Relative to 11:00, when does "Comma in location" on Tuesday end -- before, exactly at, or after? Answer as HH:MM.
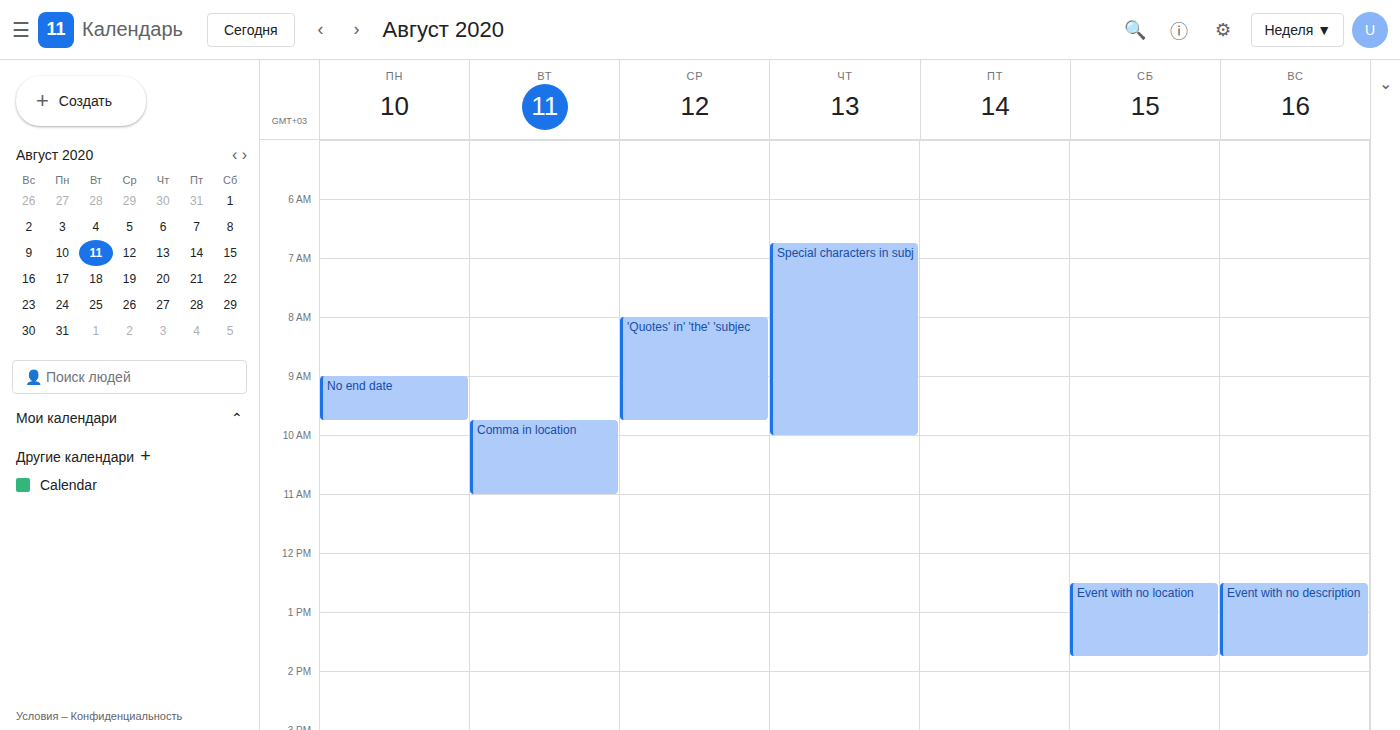
11:00 -- exactly at 11:00, on the 11:00 line.